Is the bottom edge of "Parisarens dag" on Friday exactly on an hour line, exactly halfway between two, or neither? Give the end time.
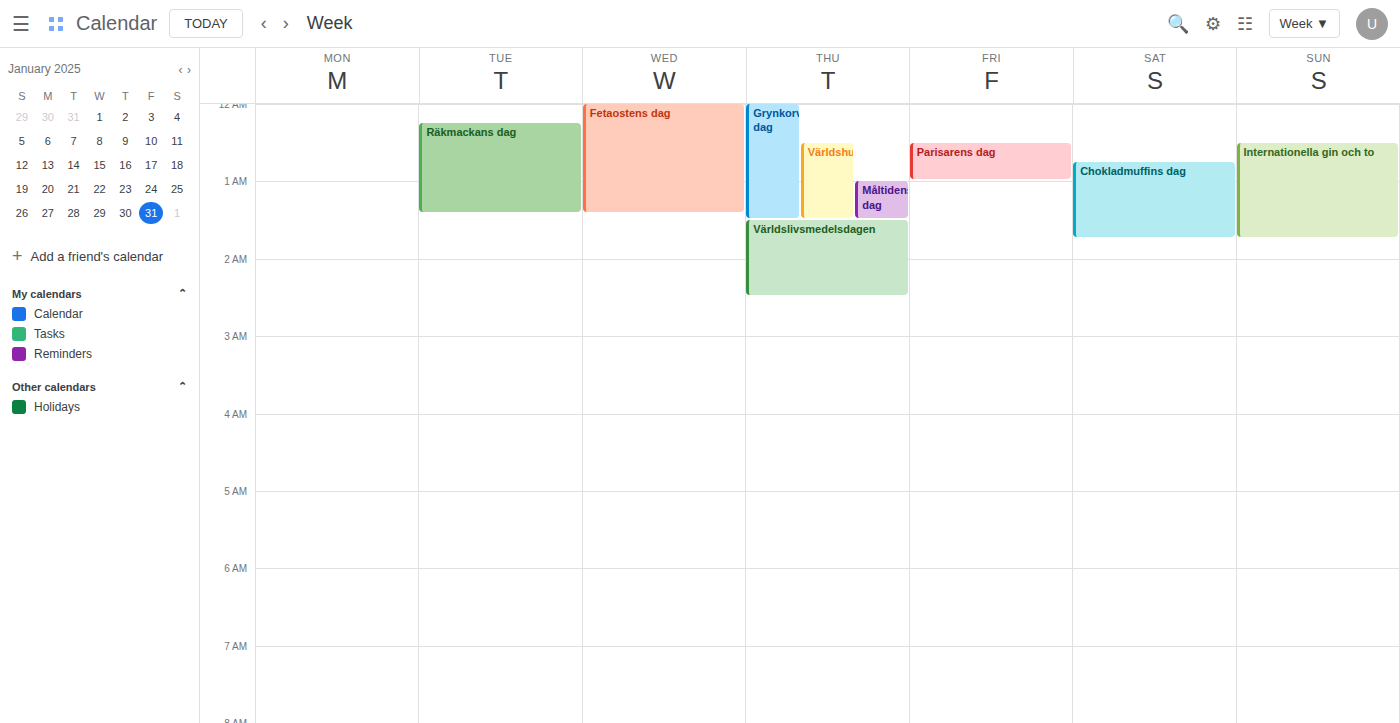
1:00 AM -- exactly on the 1 AM line.